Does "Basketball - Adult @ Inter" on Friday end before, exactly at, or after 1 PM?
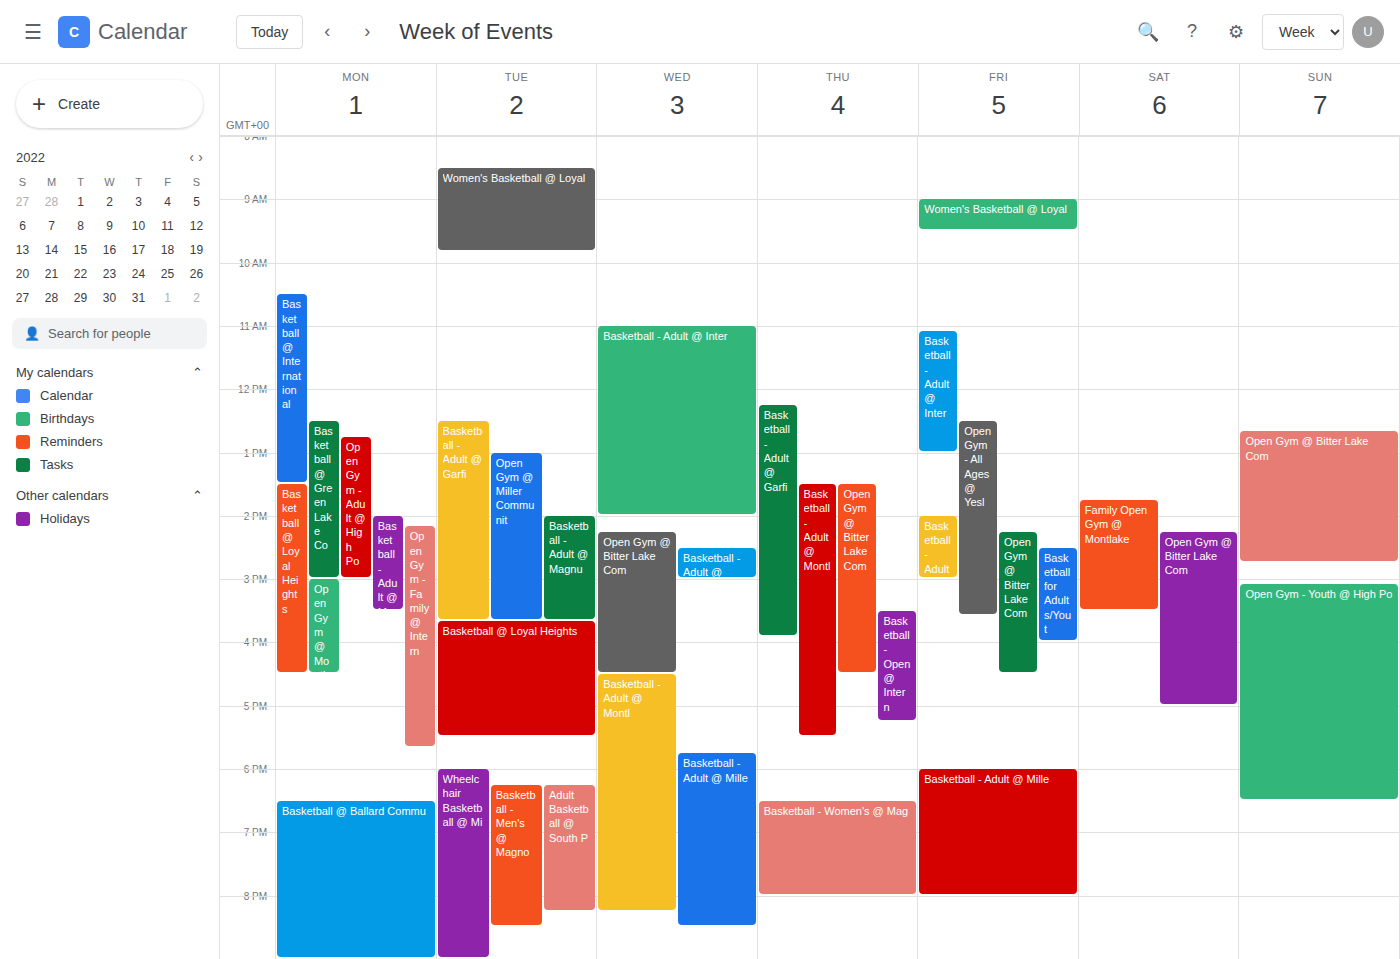
1:00 PM -- exactly at 1 PM, on the 1 PM line.